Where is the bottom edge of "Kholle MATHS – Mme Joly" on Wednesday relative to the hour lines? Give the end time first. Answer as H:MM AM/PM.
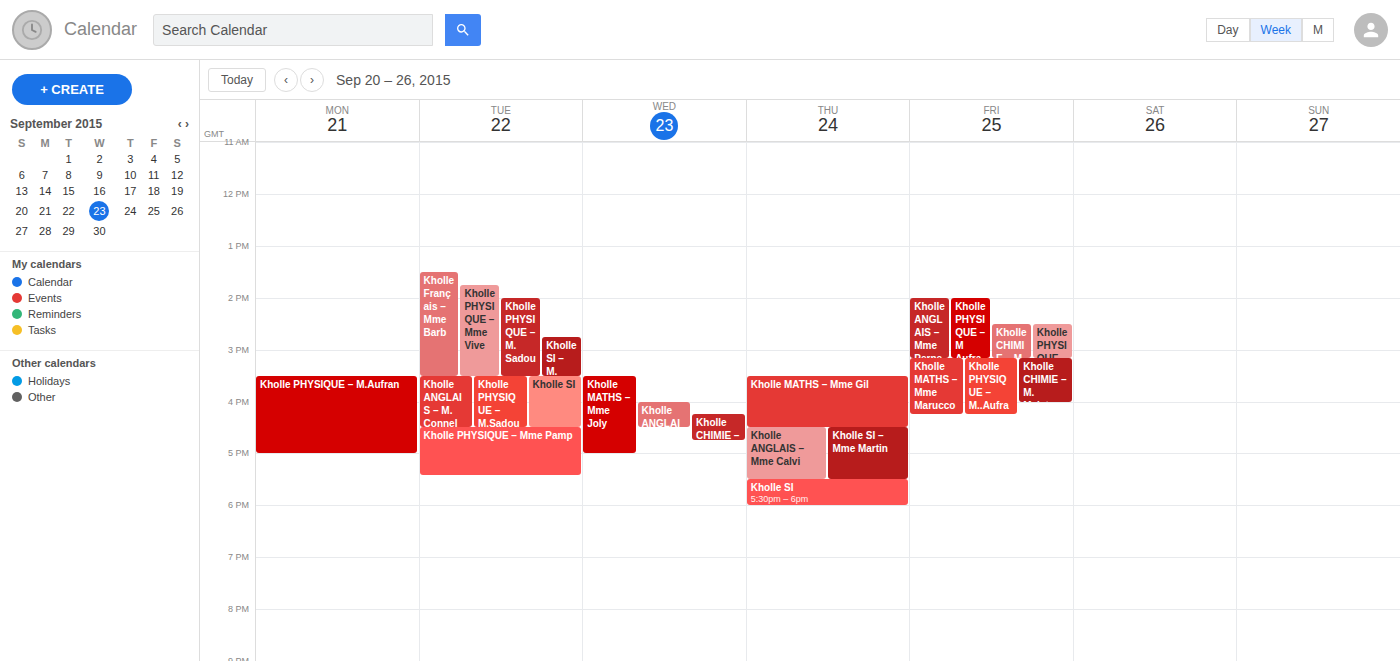
5:00 PM -- exactly on the 5 PM line.